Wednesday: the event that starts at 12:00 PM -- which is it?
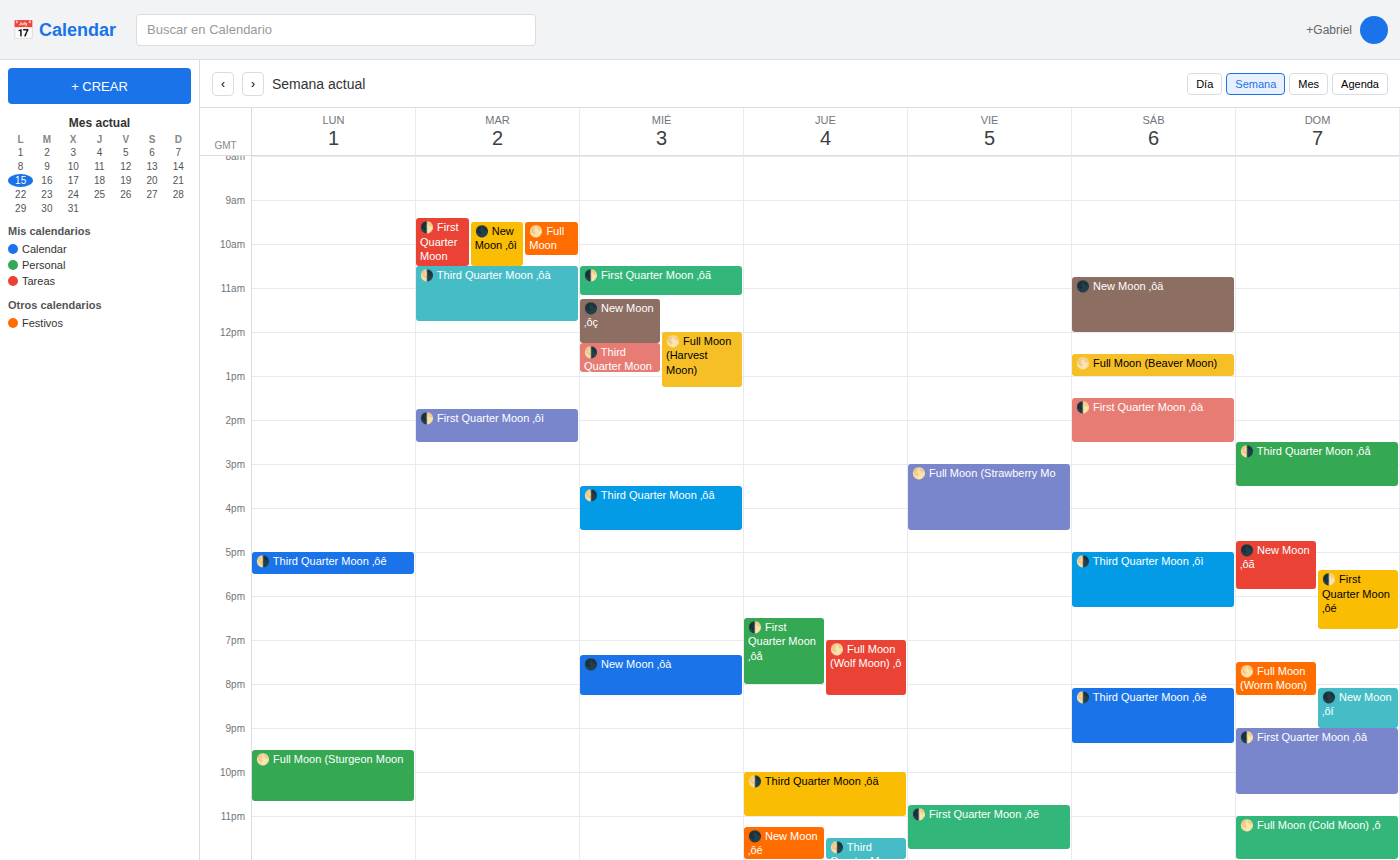
"🌕 Full Moon (Harvest Moon)"